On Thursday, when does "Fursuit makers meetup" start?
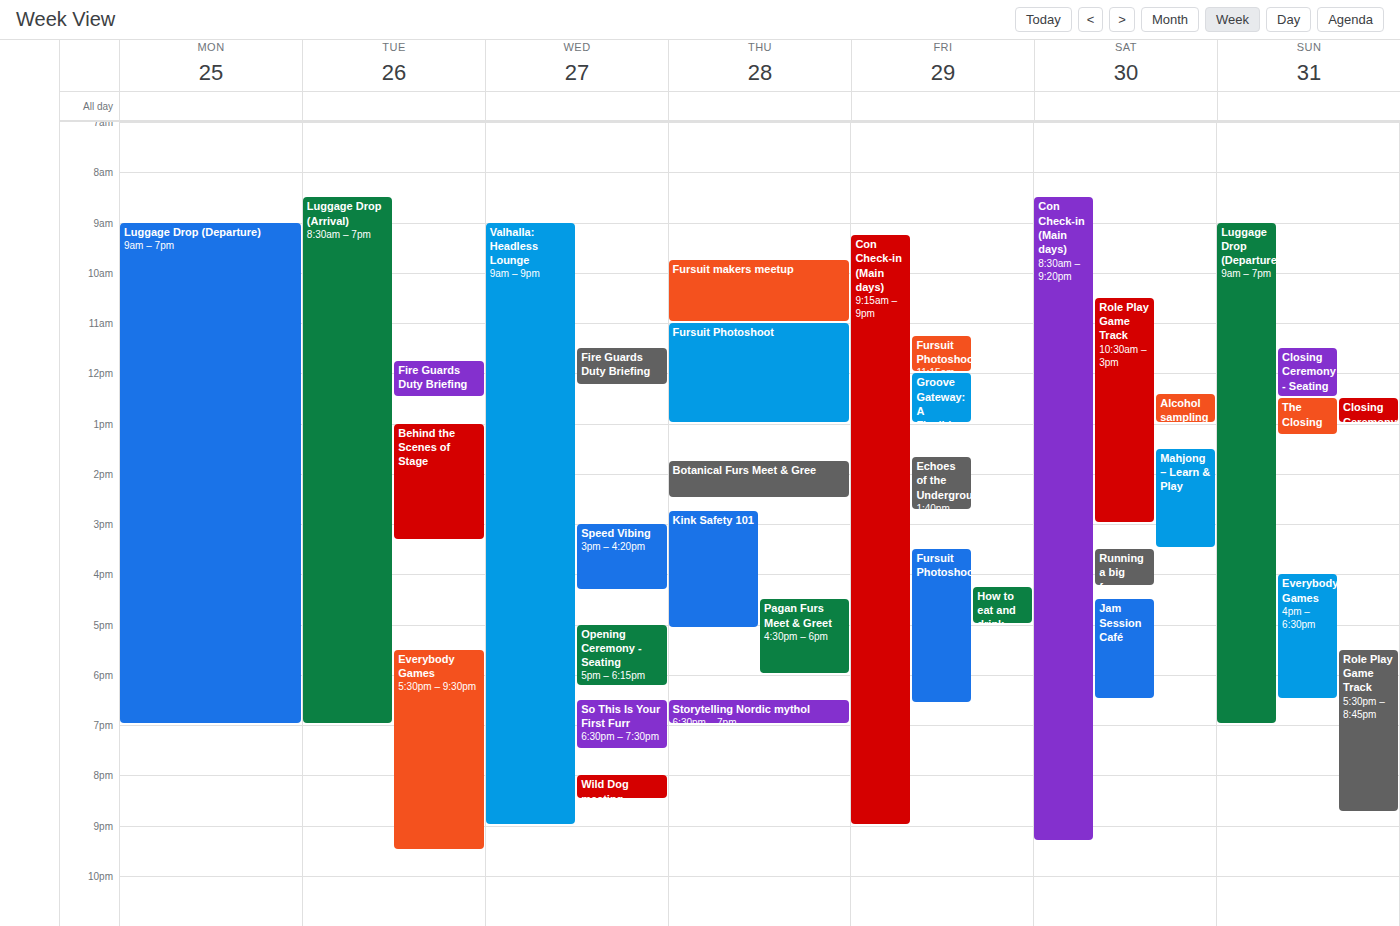
9:45 AM